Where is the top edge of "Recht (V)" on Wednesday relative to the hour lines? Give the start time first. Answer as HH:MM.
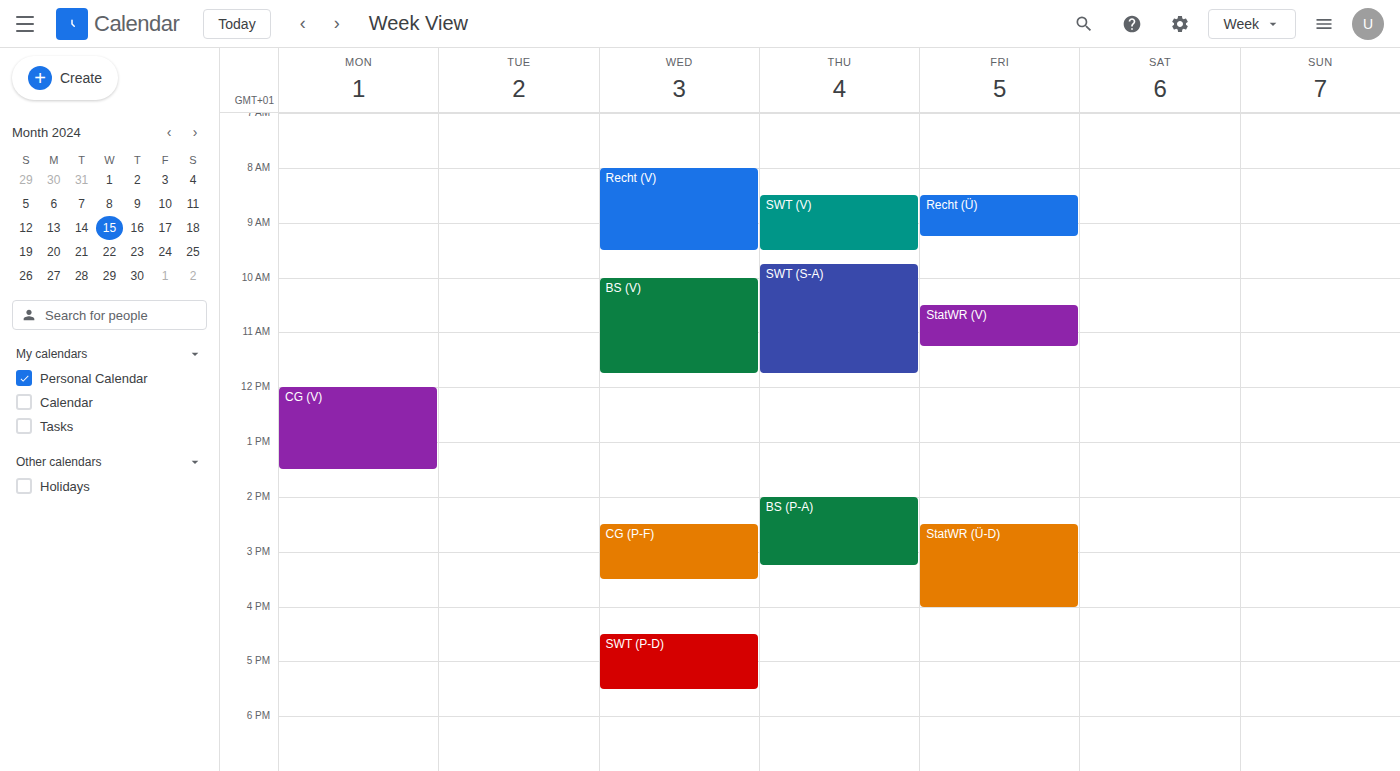
08:00 -- exactly on the 08:00 line.